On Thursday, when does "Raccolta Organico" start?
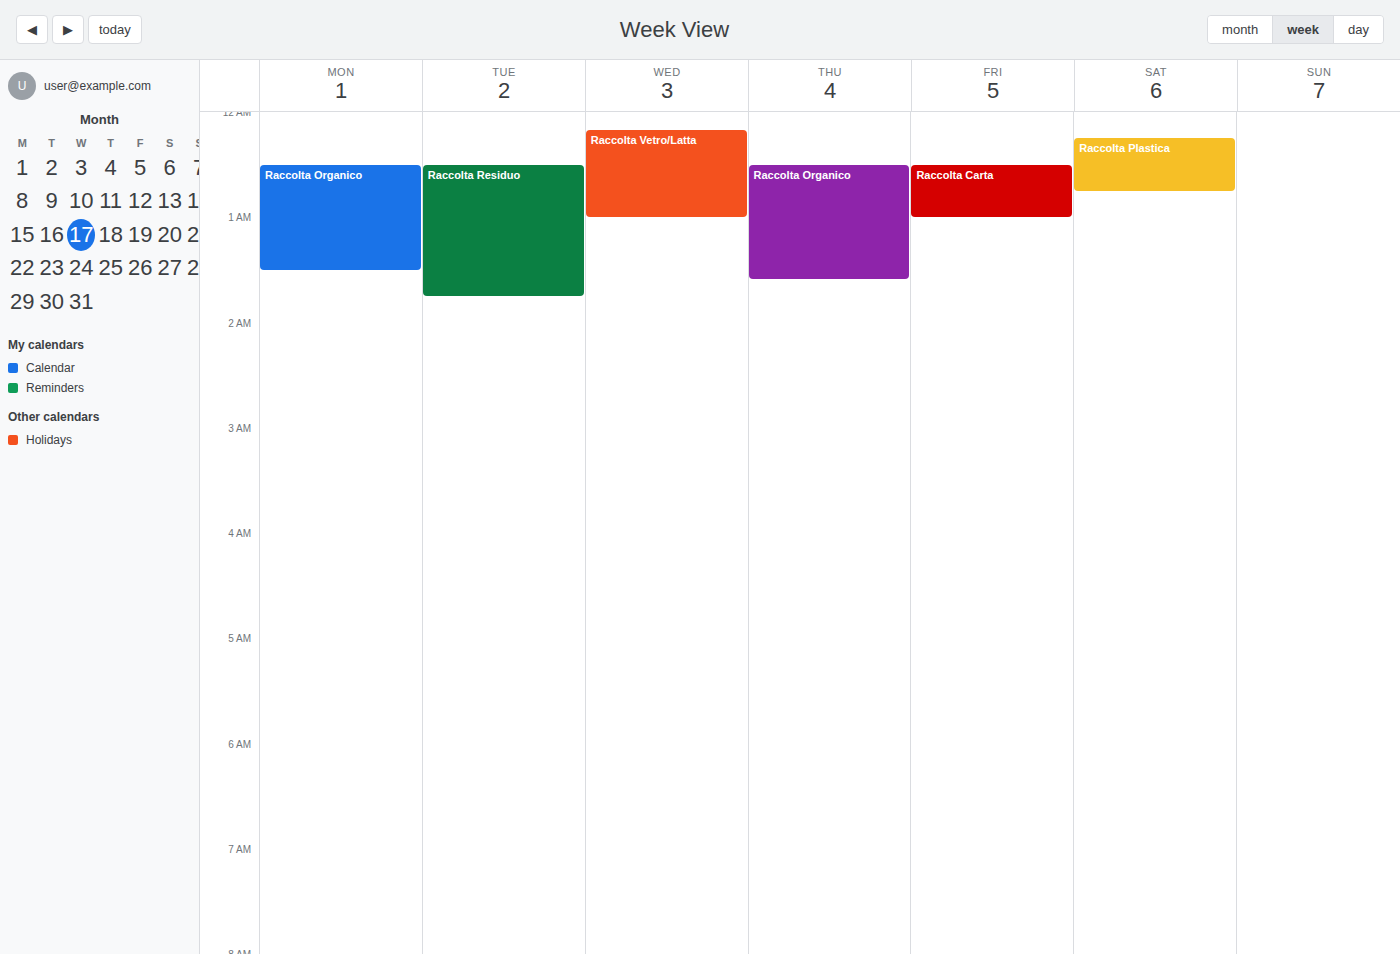
12:30 AM